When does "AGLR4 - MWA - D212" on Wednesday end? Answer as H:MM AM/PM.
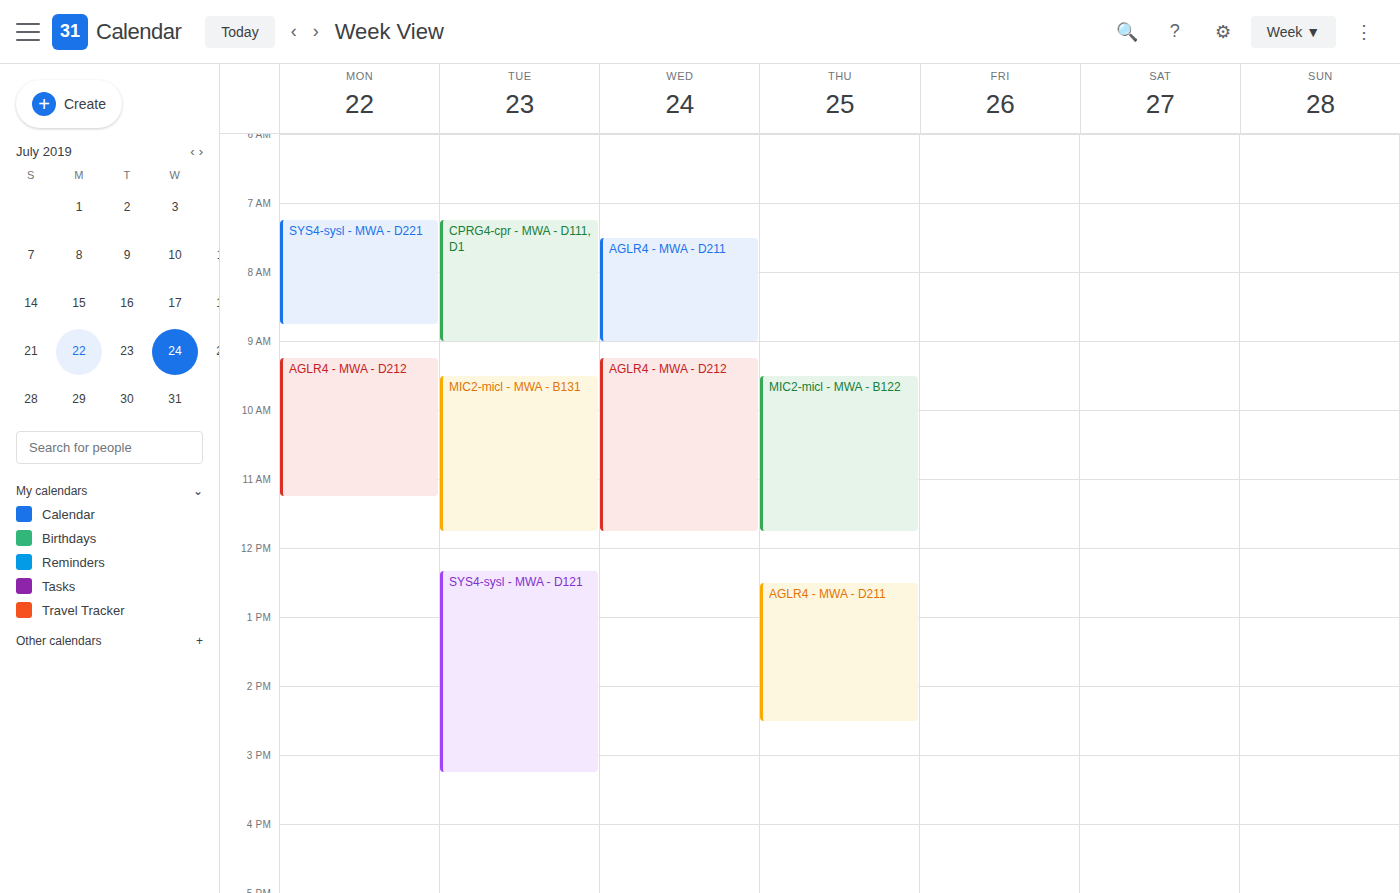
11:45 AM